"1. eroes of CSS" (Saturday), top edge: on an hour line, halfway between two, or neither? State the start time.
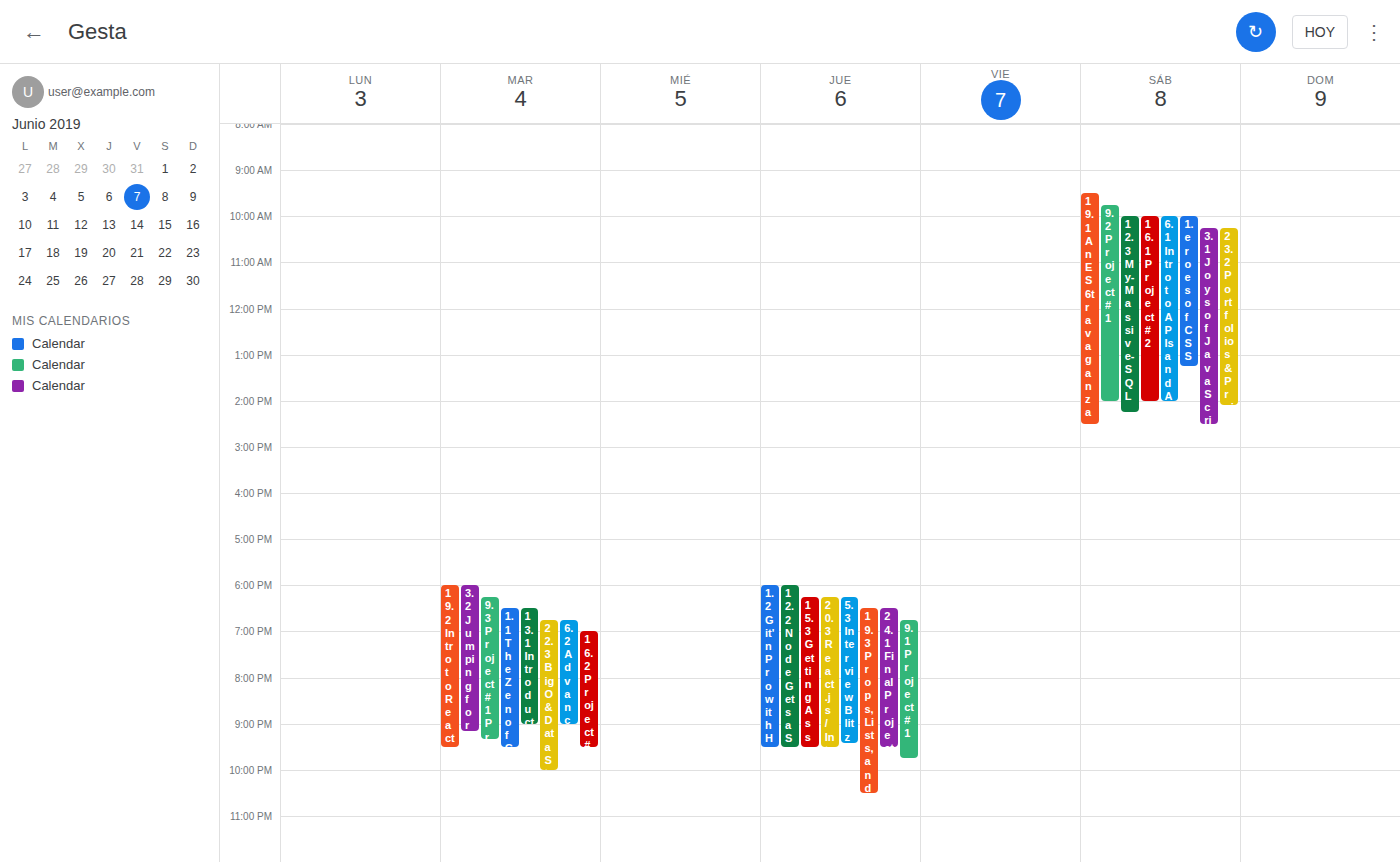
10:00 -- exactly on the 10:00 line.